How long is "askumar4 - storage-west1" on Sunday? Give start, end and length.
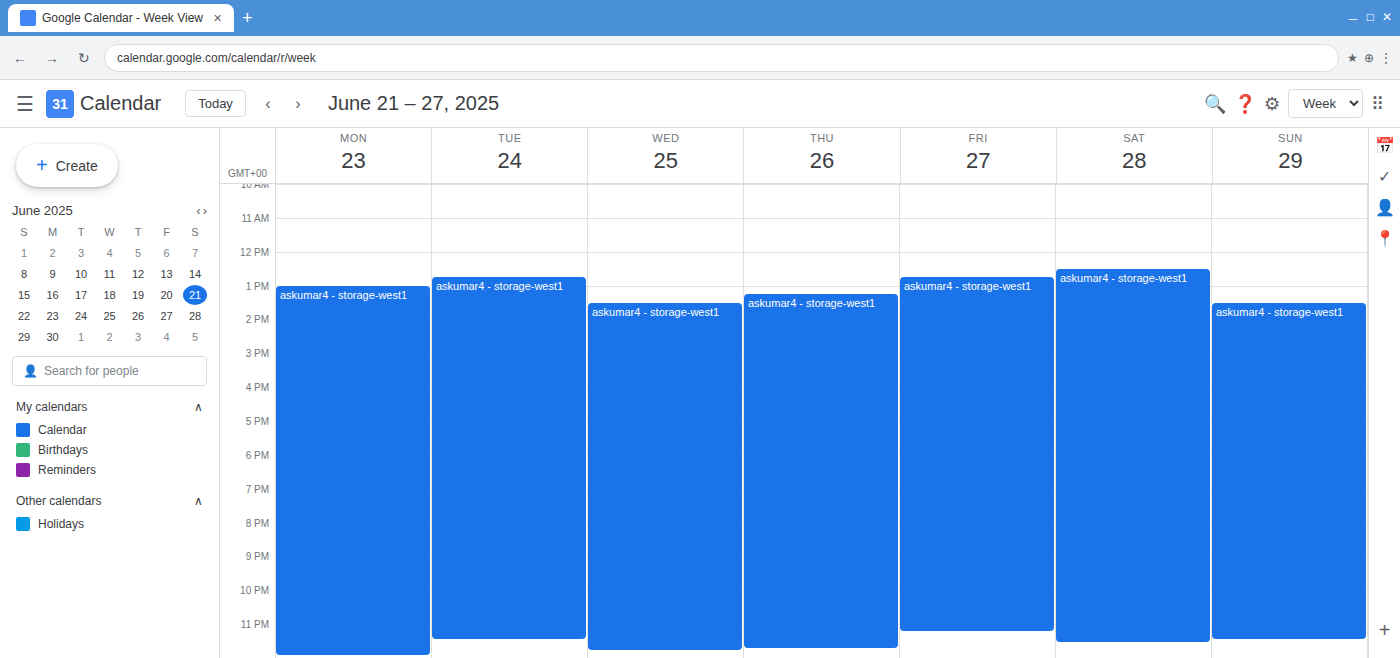
1:30 PM to 11:30 PM, 10 hours